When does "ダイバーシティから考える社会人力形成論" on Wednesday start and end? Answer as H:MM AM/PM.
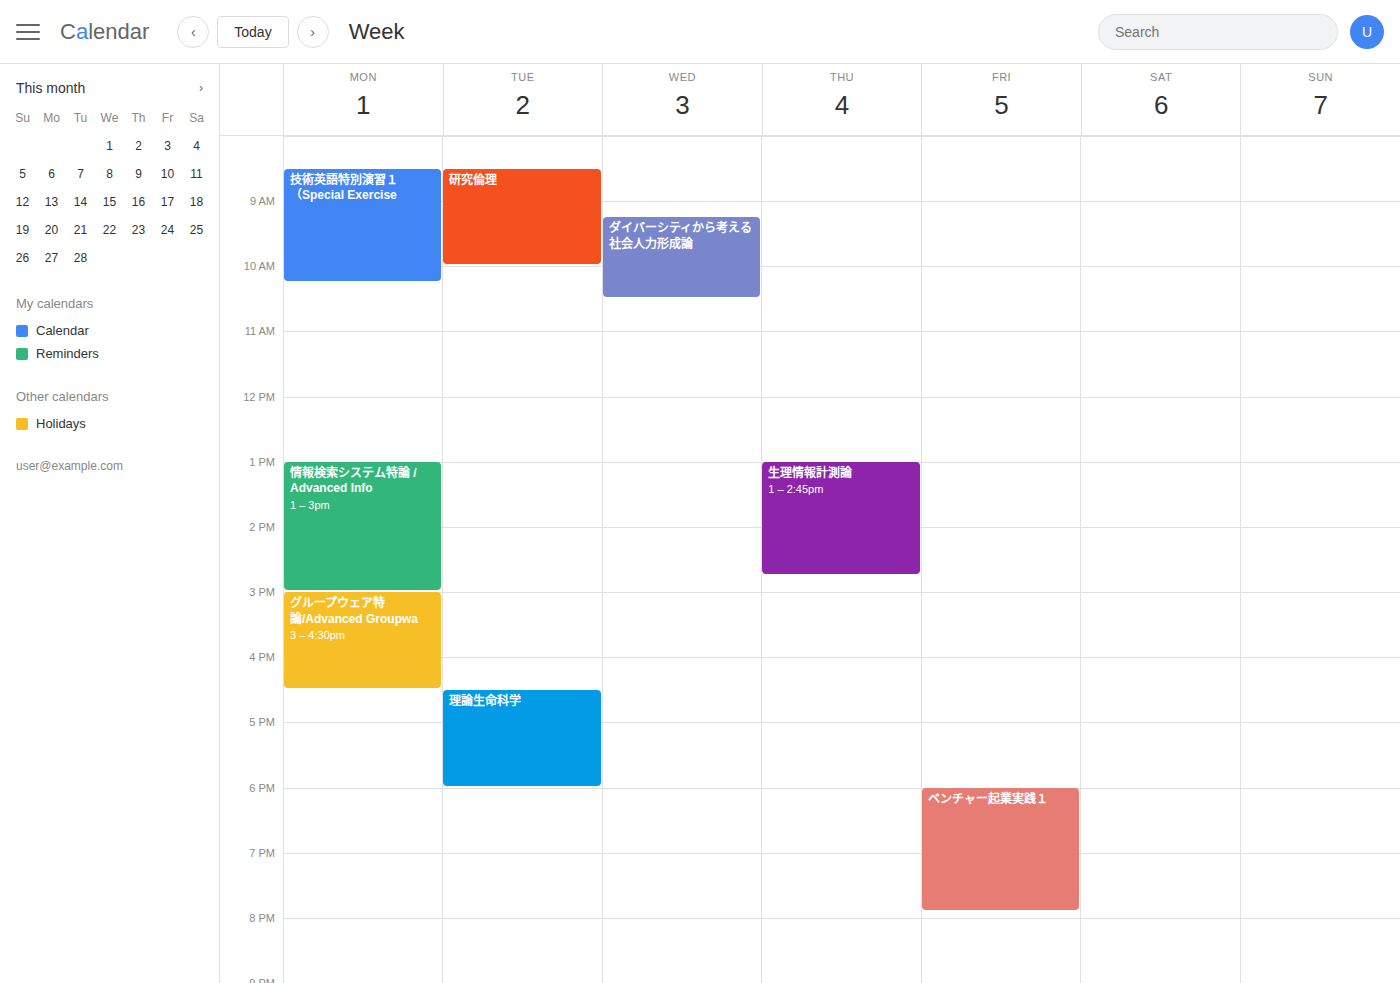
9:15 AM to 10:30 AM